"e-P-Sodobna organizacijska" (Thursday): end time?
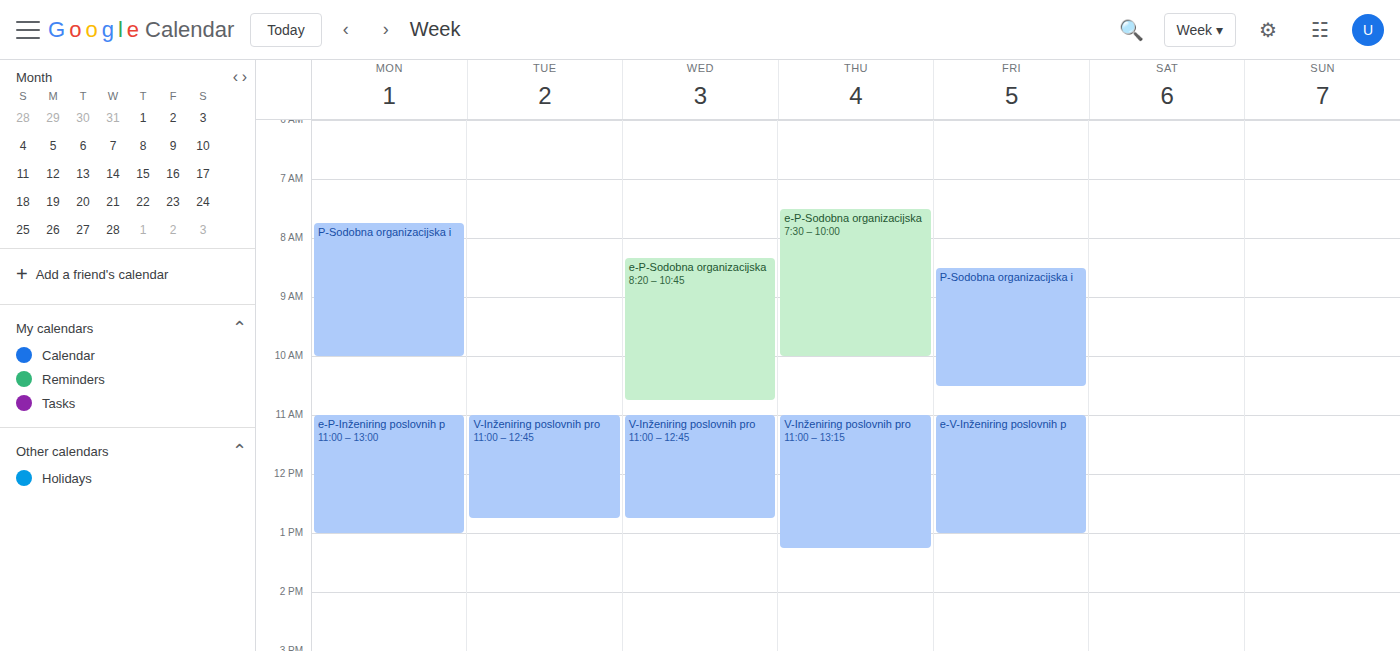
10:00